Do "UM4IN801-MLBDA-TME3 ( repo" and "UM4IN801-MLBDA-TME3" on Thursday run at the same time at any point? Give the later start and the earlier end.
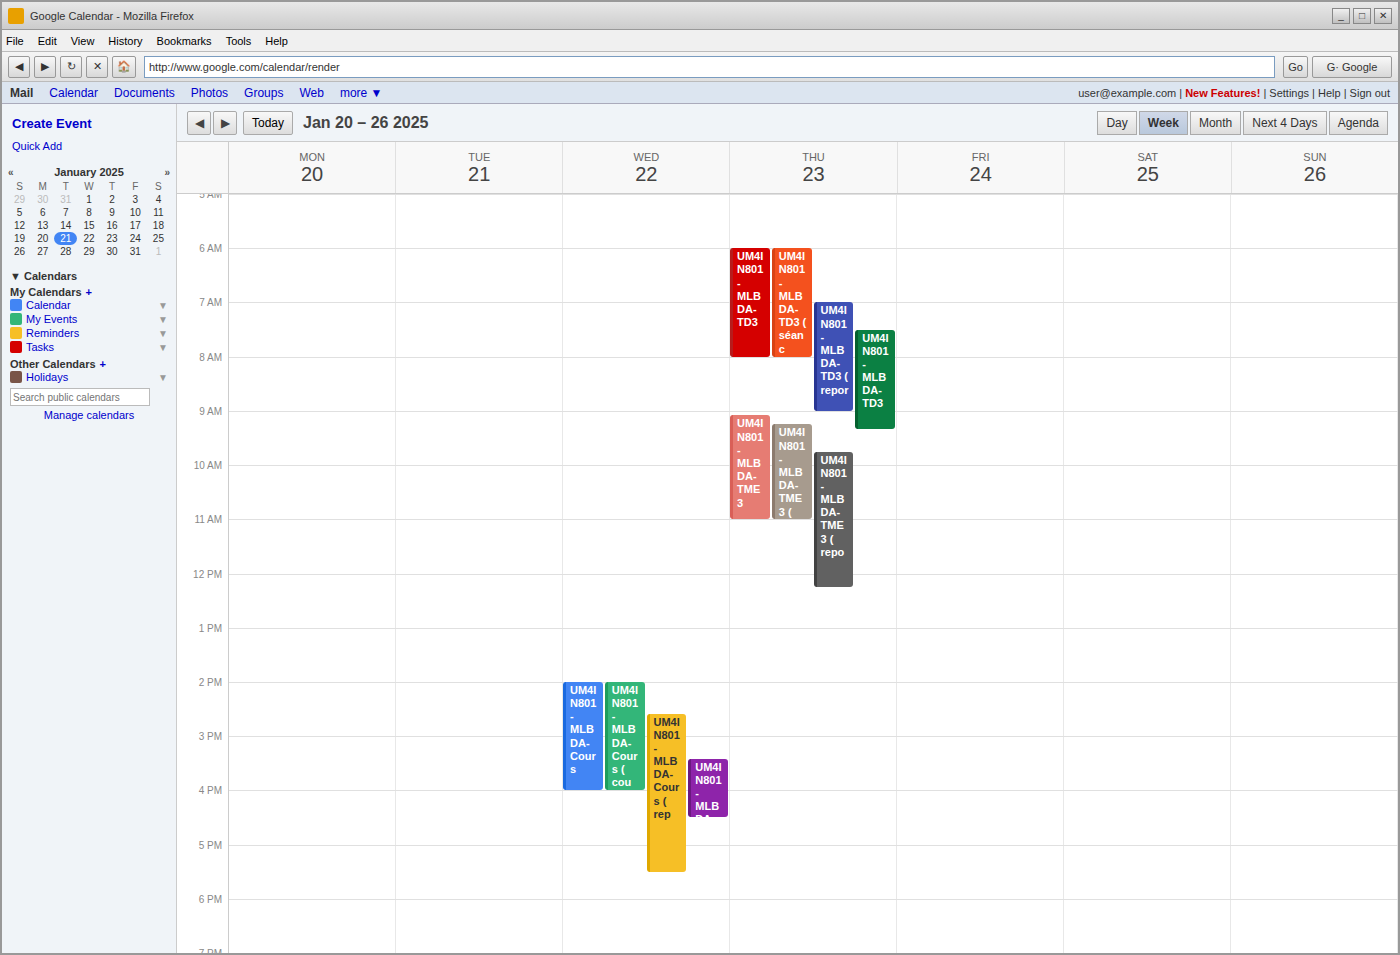
"UM4IN801-MLBDA-TME3 ( repo" starts at 9:45 AM, before "UM4IN801-MLBDA-TME3" ends at 11:00 AM -- they overlap.